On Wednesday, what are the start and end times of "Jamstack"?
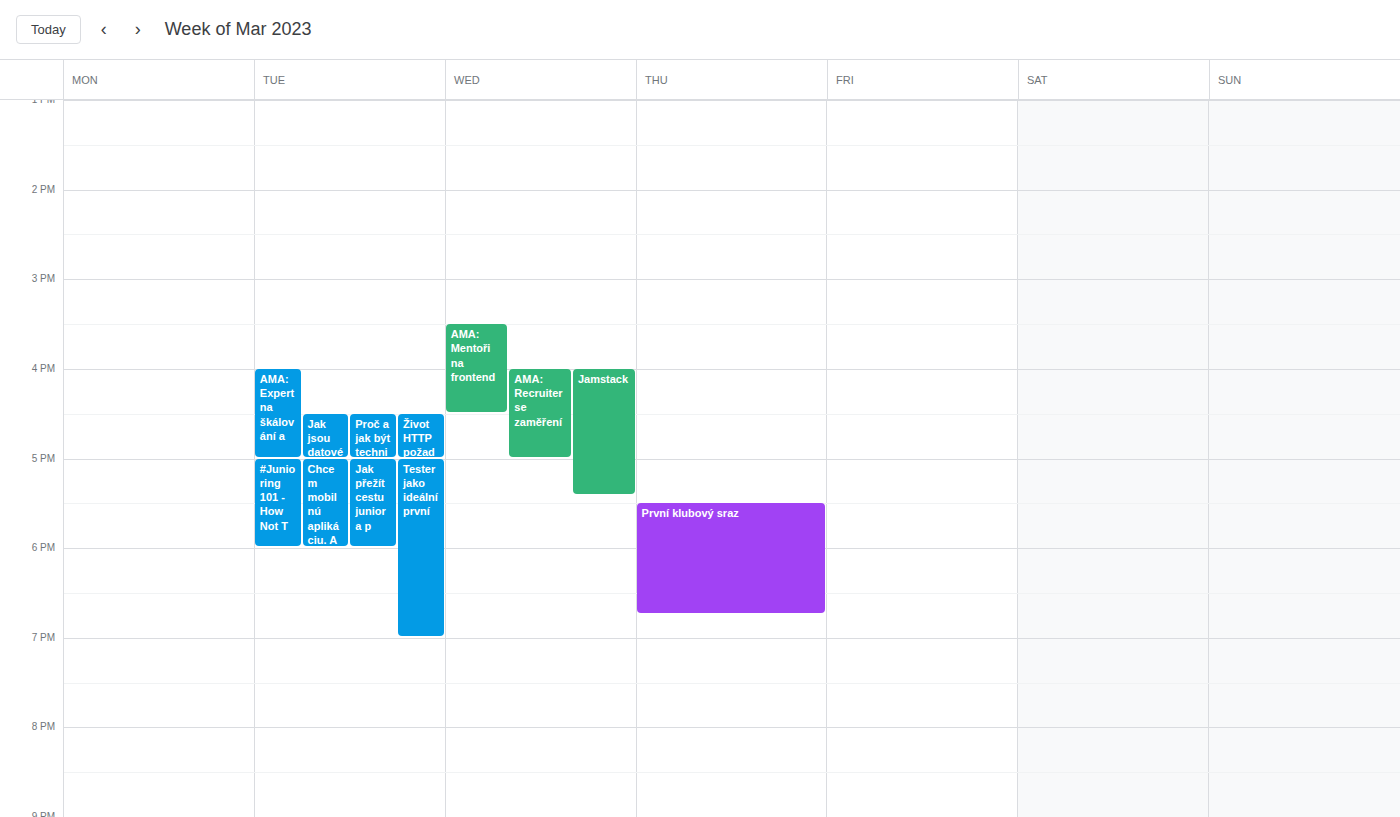
4:00 PM to 5:25 PM